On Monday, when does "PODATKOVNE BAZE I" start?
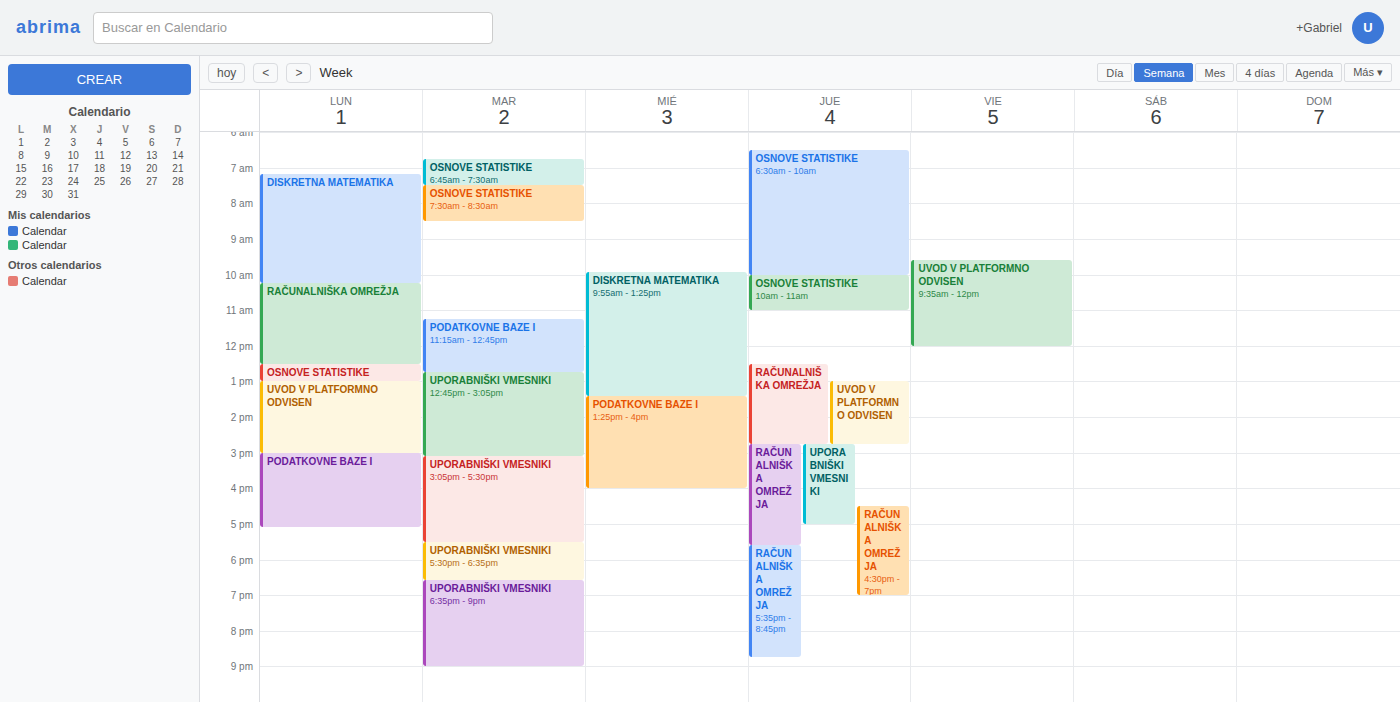
15:00